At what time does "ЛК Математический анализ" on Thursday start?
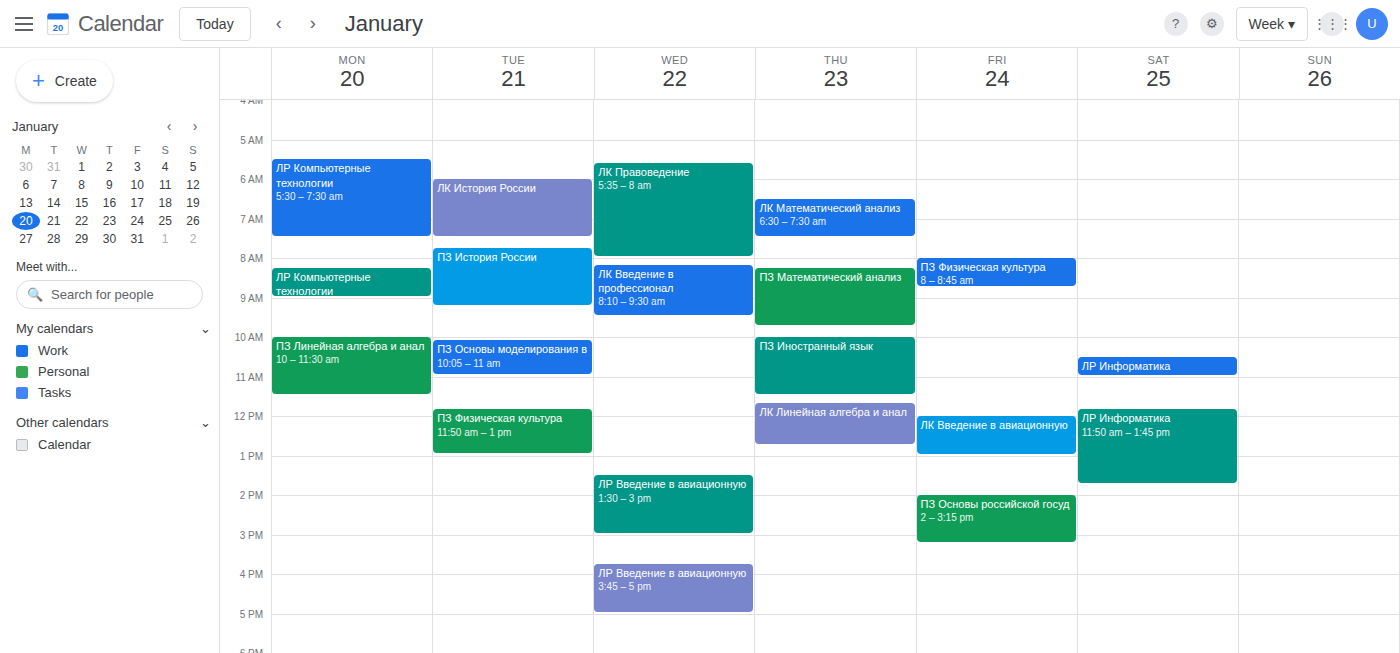
6:30 AM